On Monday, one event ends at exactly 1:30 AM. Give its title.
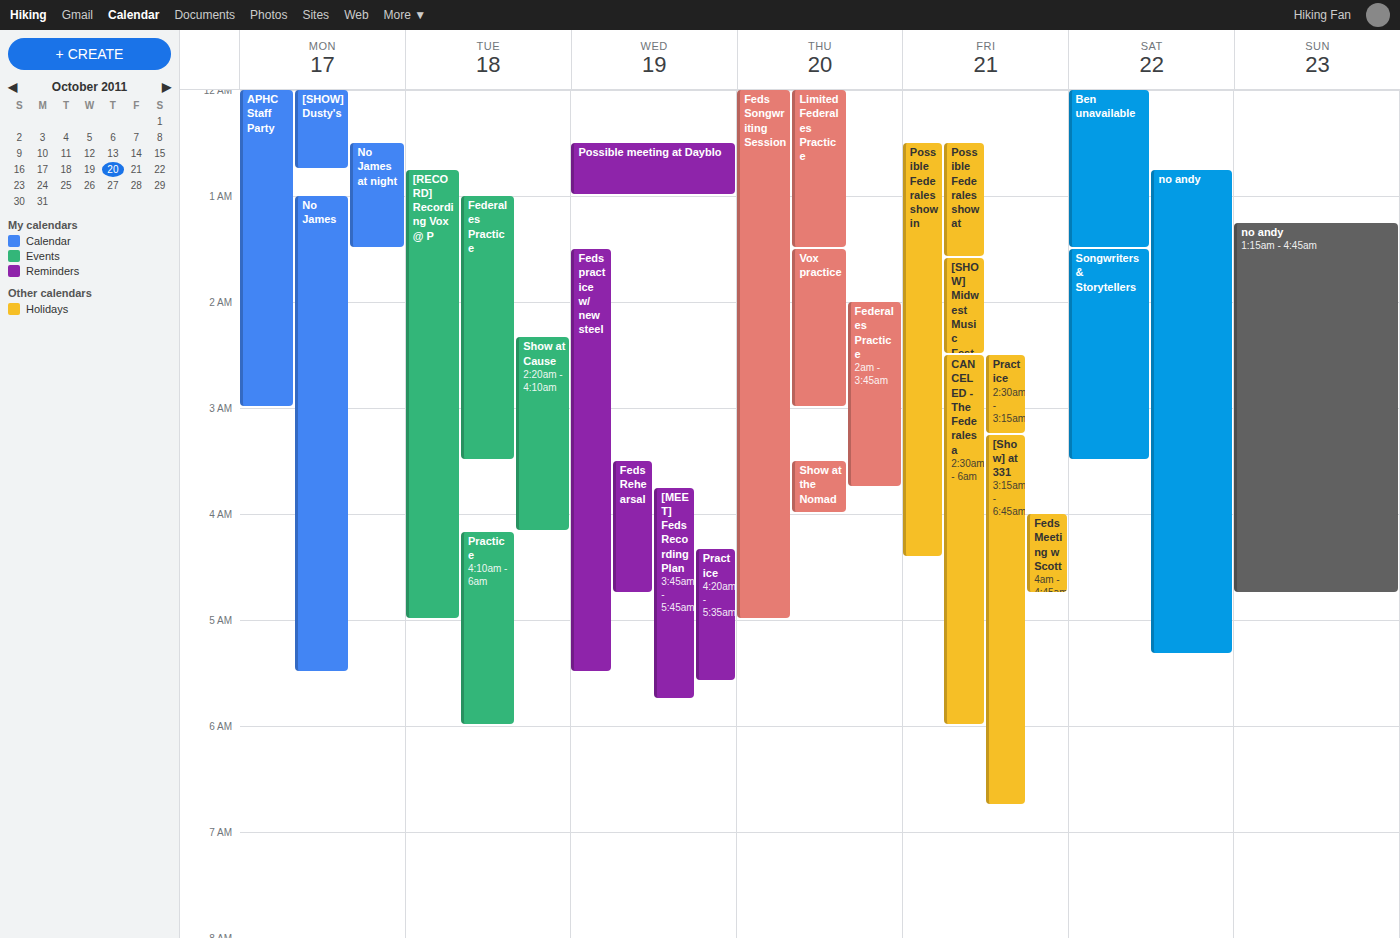
"No James at night"